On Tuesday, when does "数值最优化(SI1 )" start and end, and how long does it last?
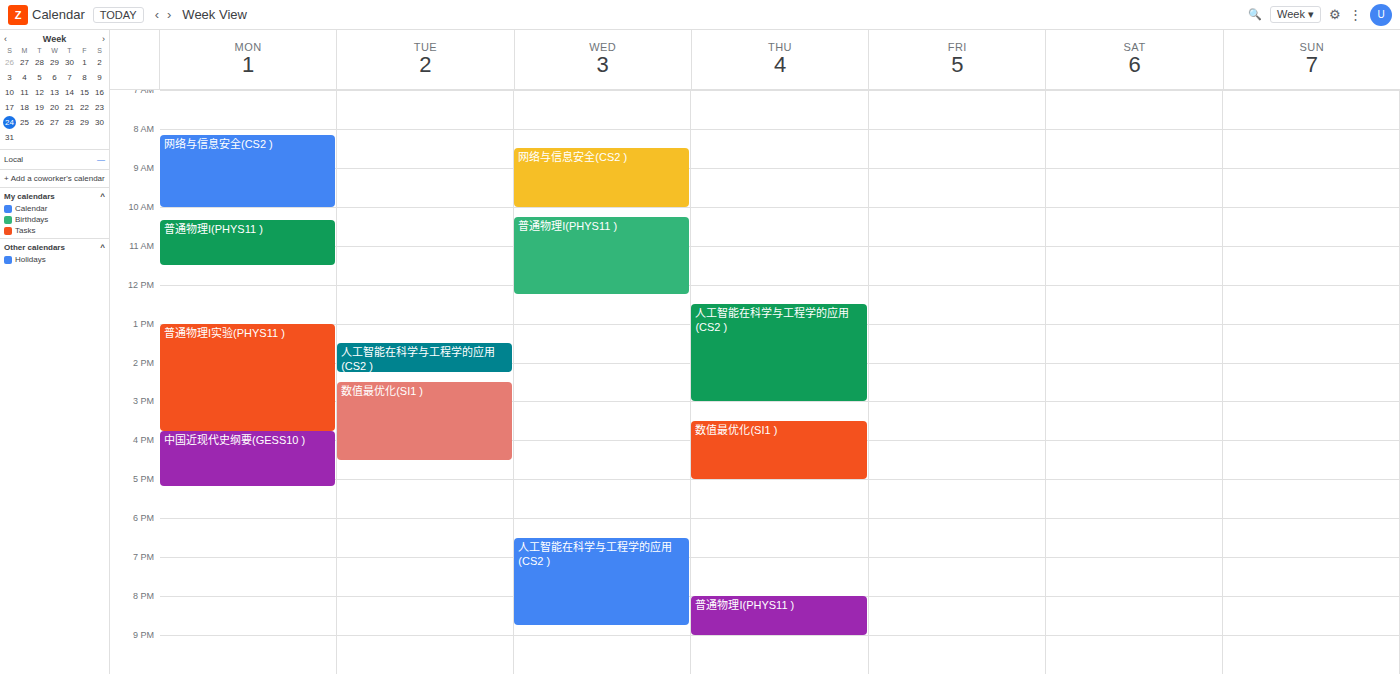
2:30 PM to 4:30 PM, 2 hours